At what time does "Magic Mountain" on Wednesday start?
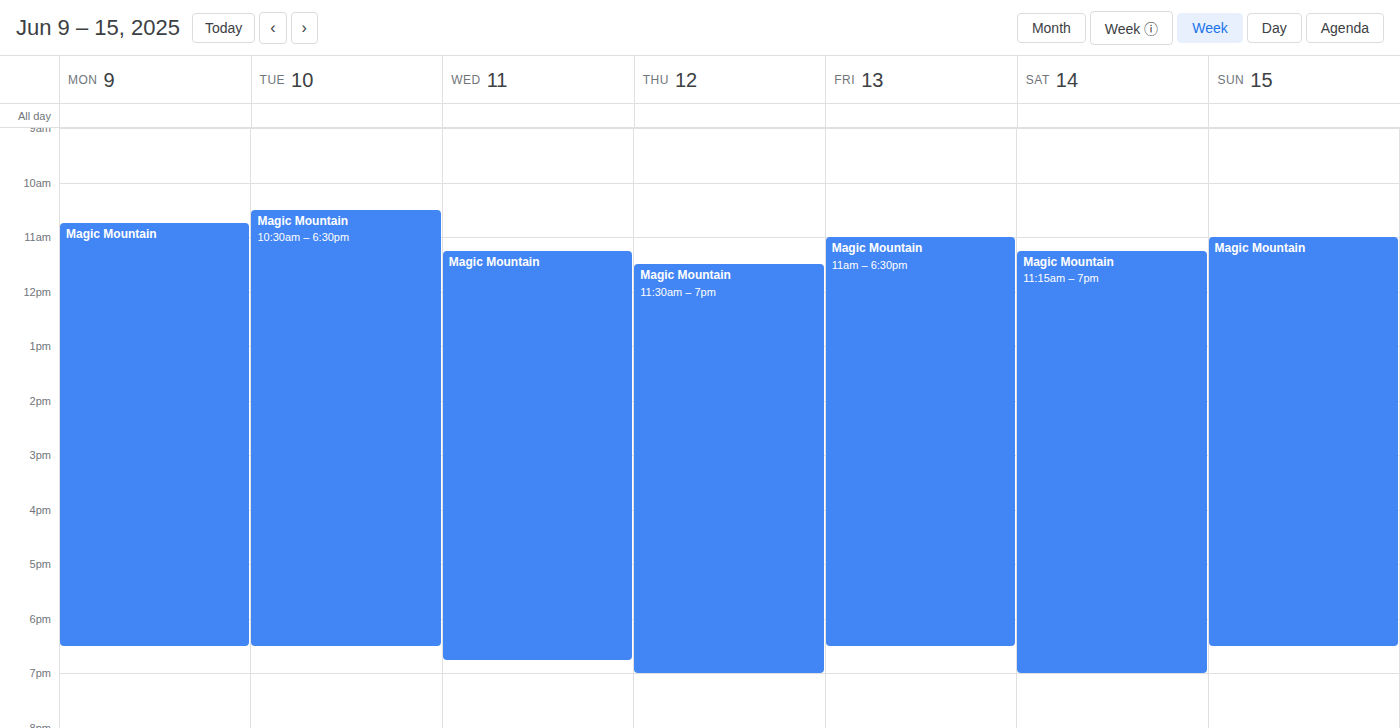
11:15 AM